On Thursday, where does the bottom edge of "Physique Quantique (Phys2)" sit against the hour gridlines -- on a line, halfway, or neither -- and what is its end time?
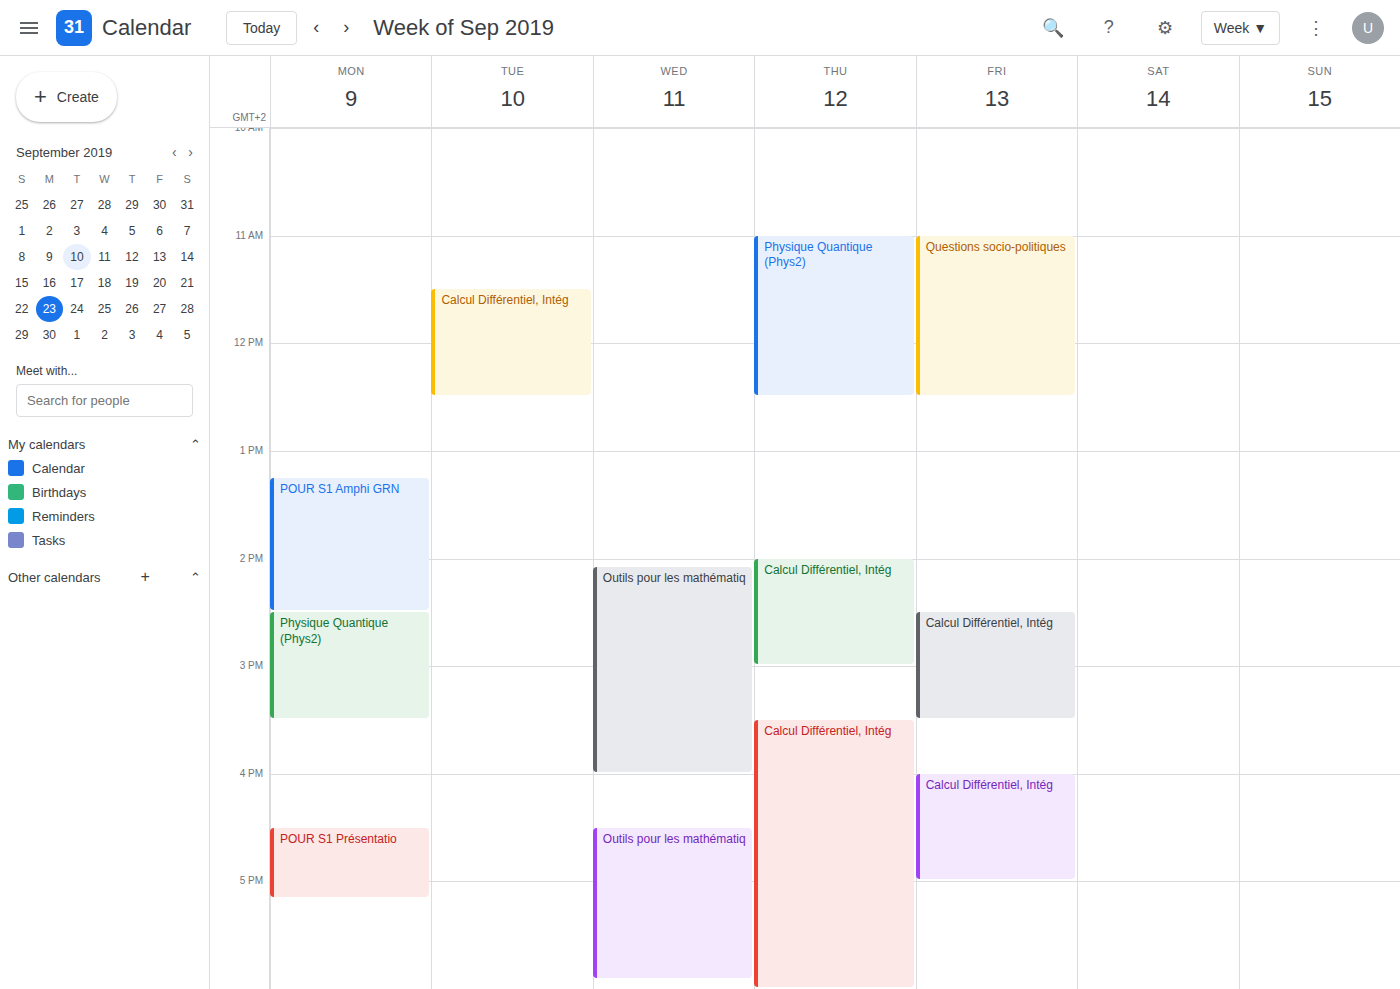
12:30 PM -- halfway between the 12 PM and 1 PM lines.